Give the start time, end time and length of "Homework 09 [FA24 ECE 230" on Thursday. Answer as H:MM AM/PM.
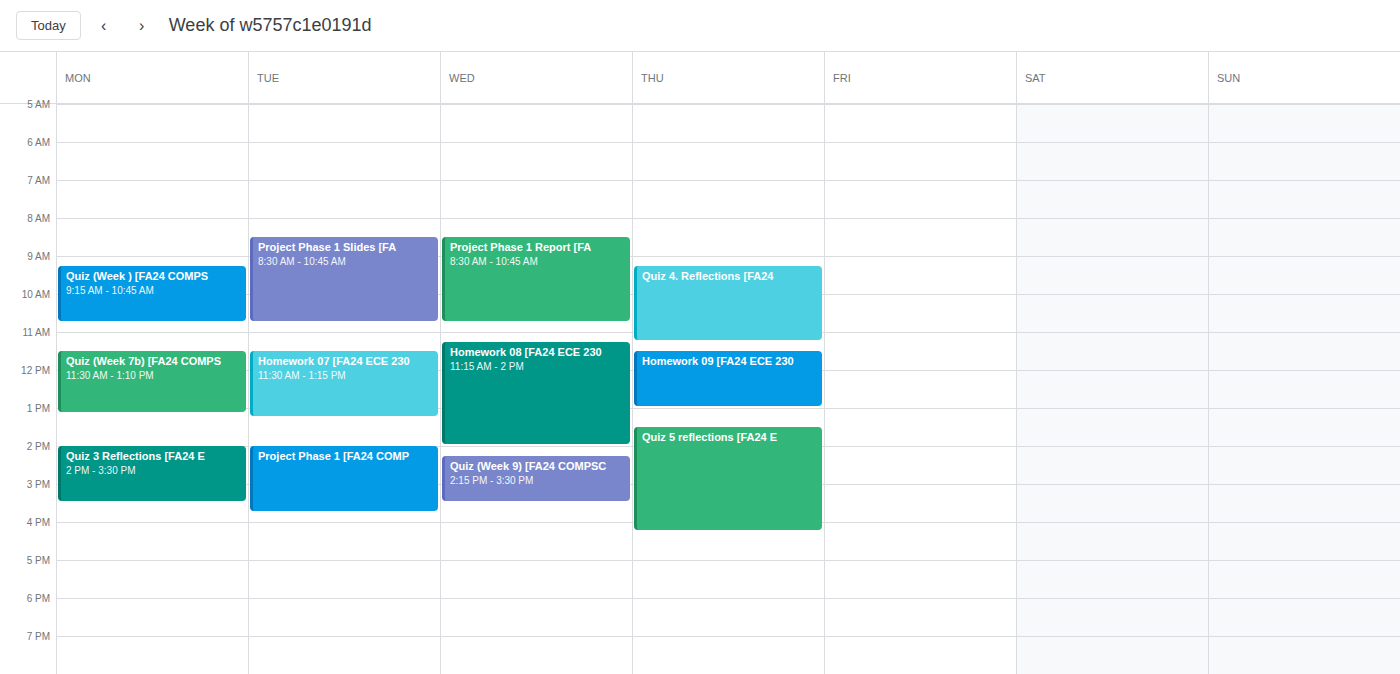
11:30 AM to 1:00 PM, 1 hour 30 minutes